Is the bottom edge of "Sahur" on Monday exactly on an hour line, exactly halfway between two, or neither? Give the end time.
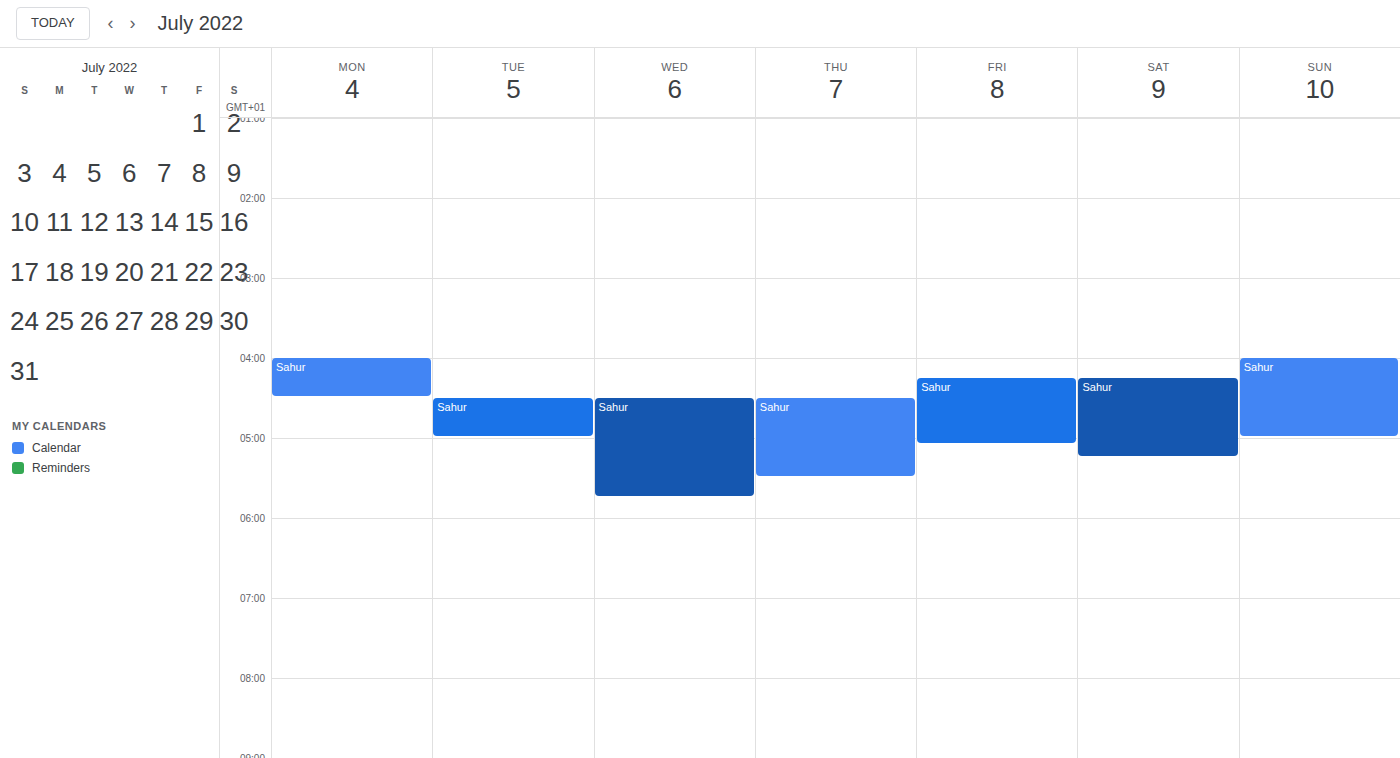
4:30 AM -- halfway between the 4 AM and 5 AM lines.